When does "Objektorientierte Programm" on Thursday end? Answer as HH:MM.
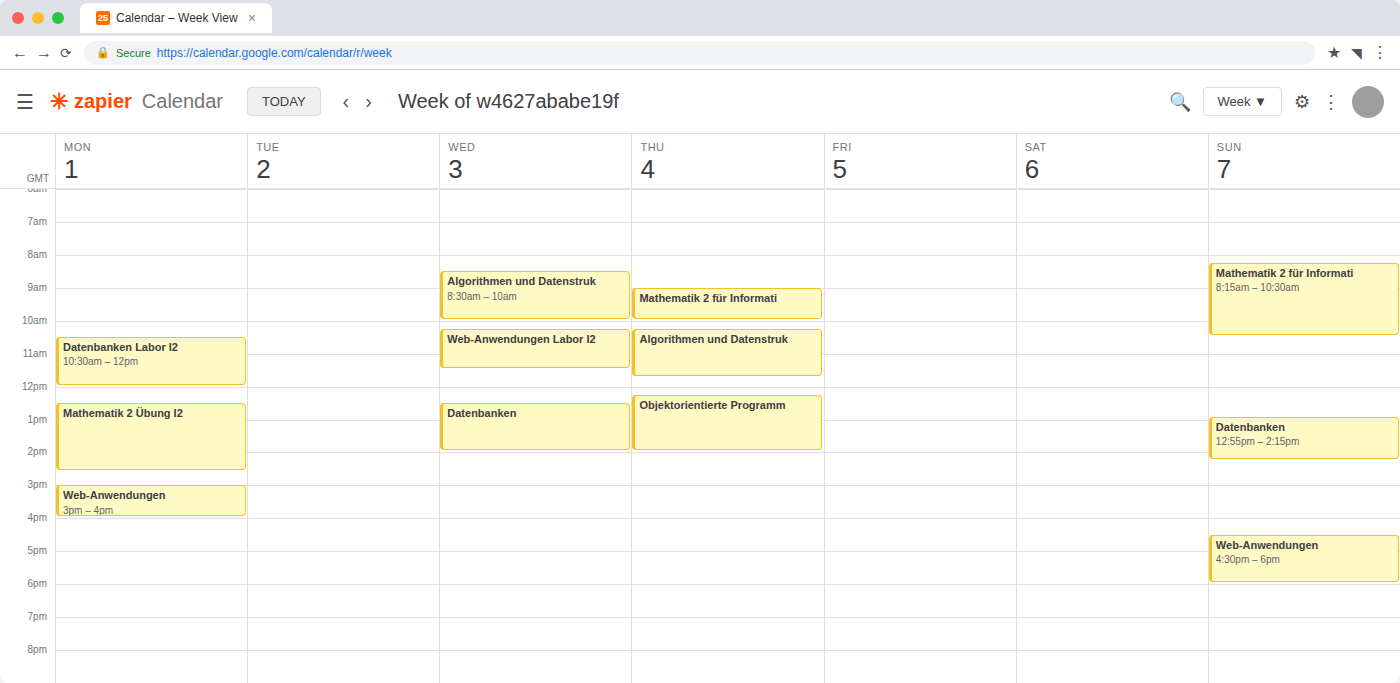
14:00